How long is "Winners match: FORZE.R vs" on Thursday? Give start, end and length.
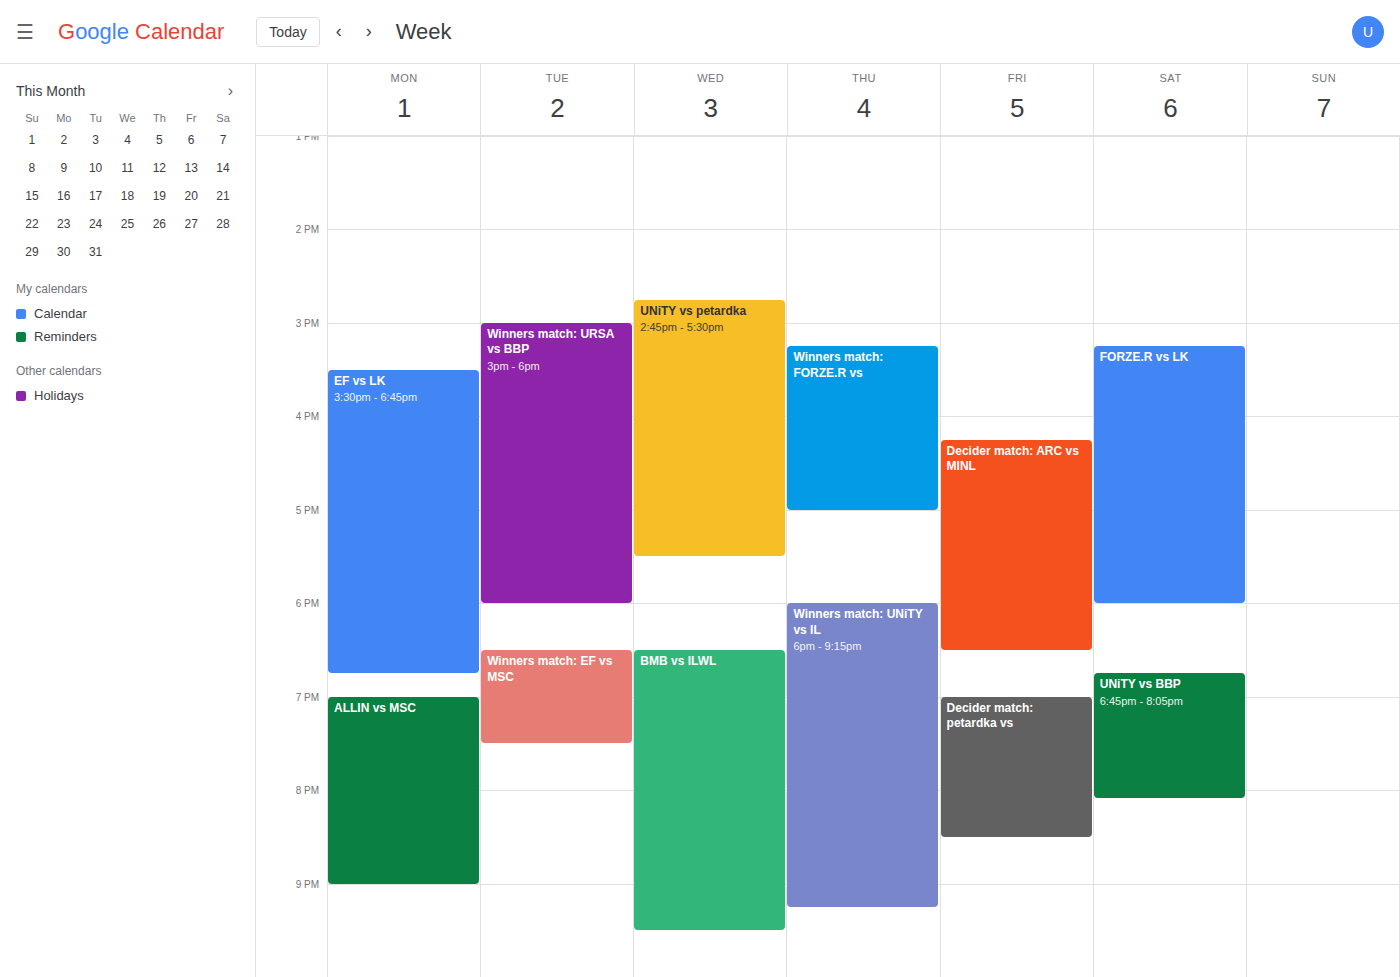
3:15 PM to 5:00 PM, 1 hour 45 minutes